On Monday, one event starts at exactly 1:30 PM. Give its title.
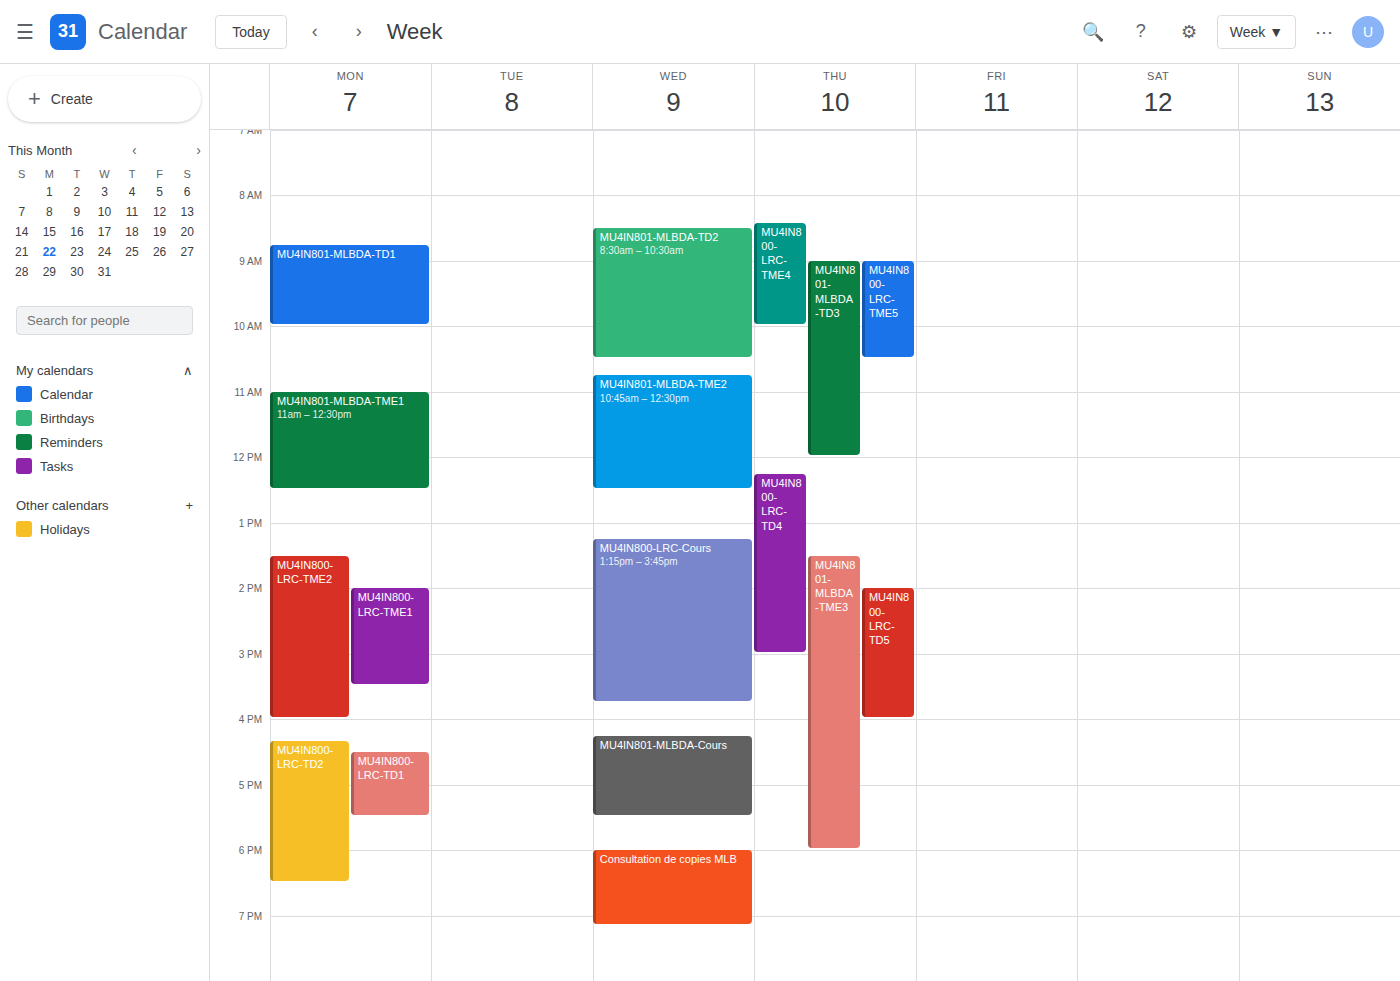
"MU4IN800-LRC-TME2"